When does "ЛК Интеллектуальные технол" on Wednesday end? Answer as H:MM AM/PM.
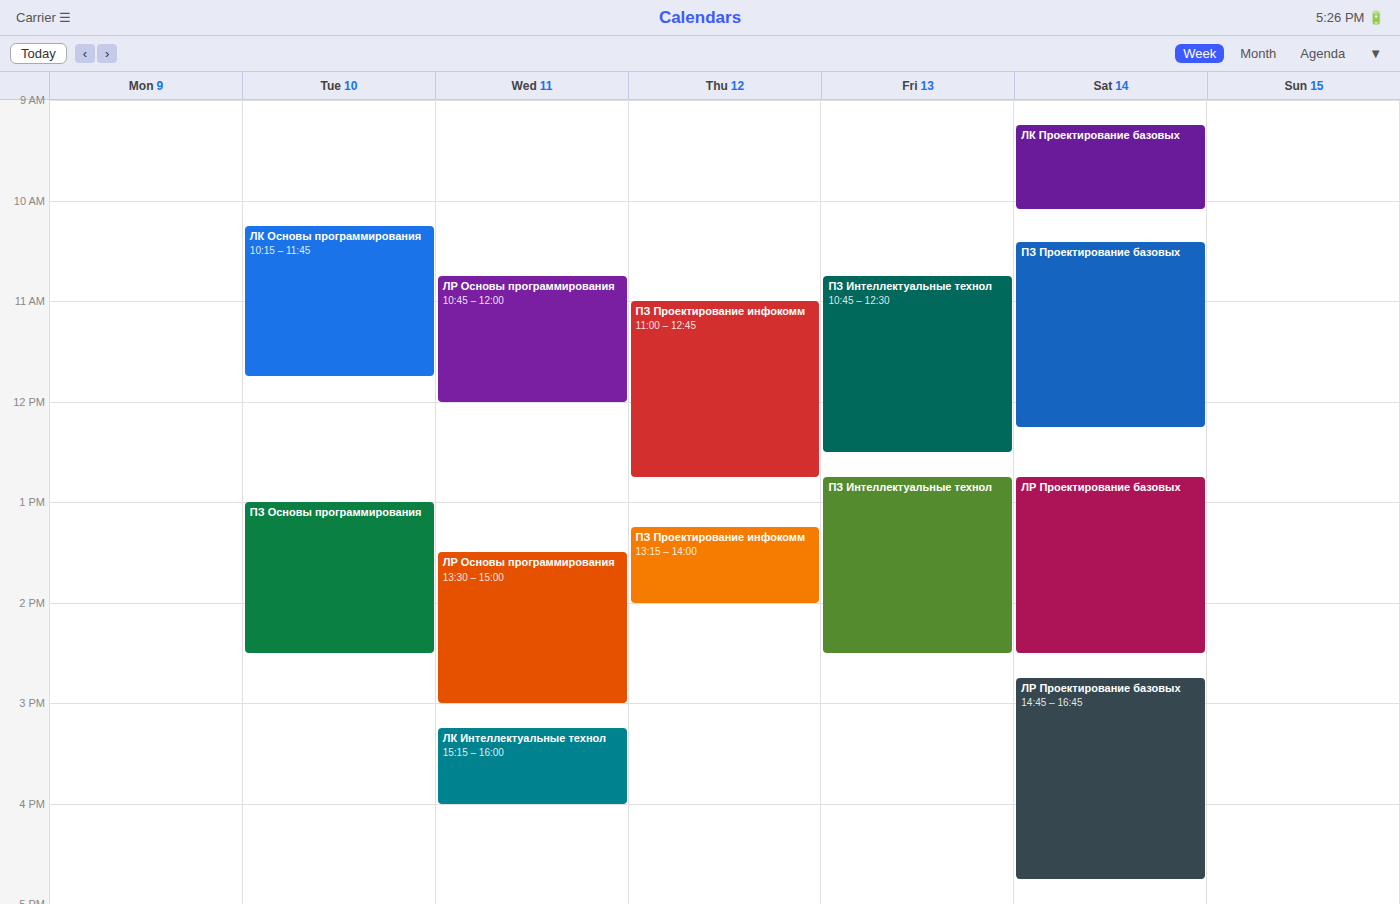
4:00 PM